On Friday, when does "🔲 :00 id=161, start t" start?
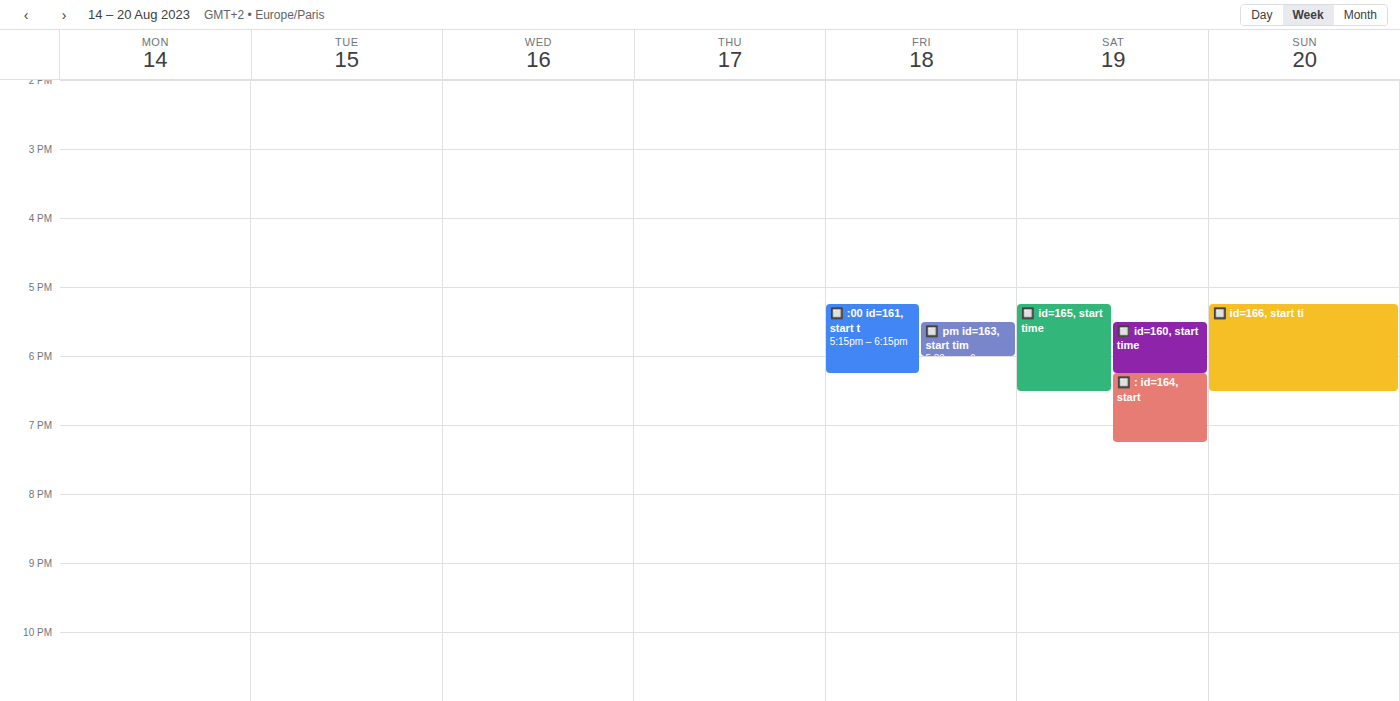
5:15 PM